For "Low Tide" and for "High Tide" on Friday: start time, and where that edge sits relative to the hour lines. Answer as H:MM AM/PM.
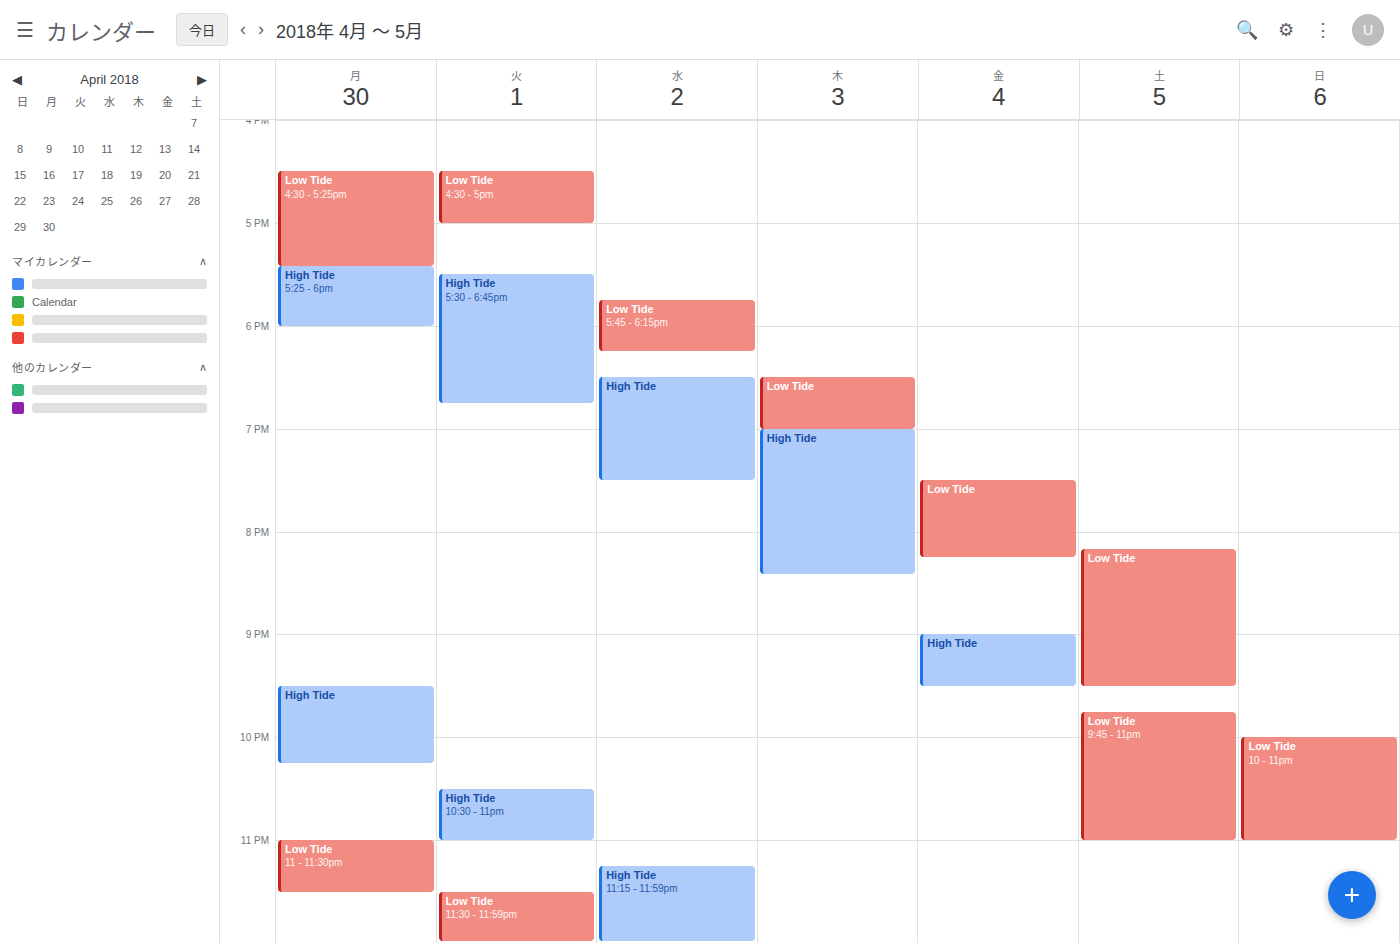
"Low Tide": 7:30 PM, halfway between the 7 PM and 8 PM lines. "High Tide": 9:00 PM, exactly on the 9 PM line.